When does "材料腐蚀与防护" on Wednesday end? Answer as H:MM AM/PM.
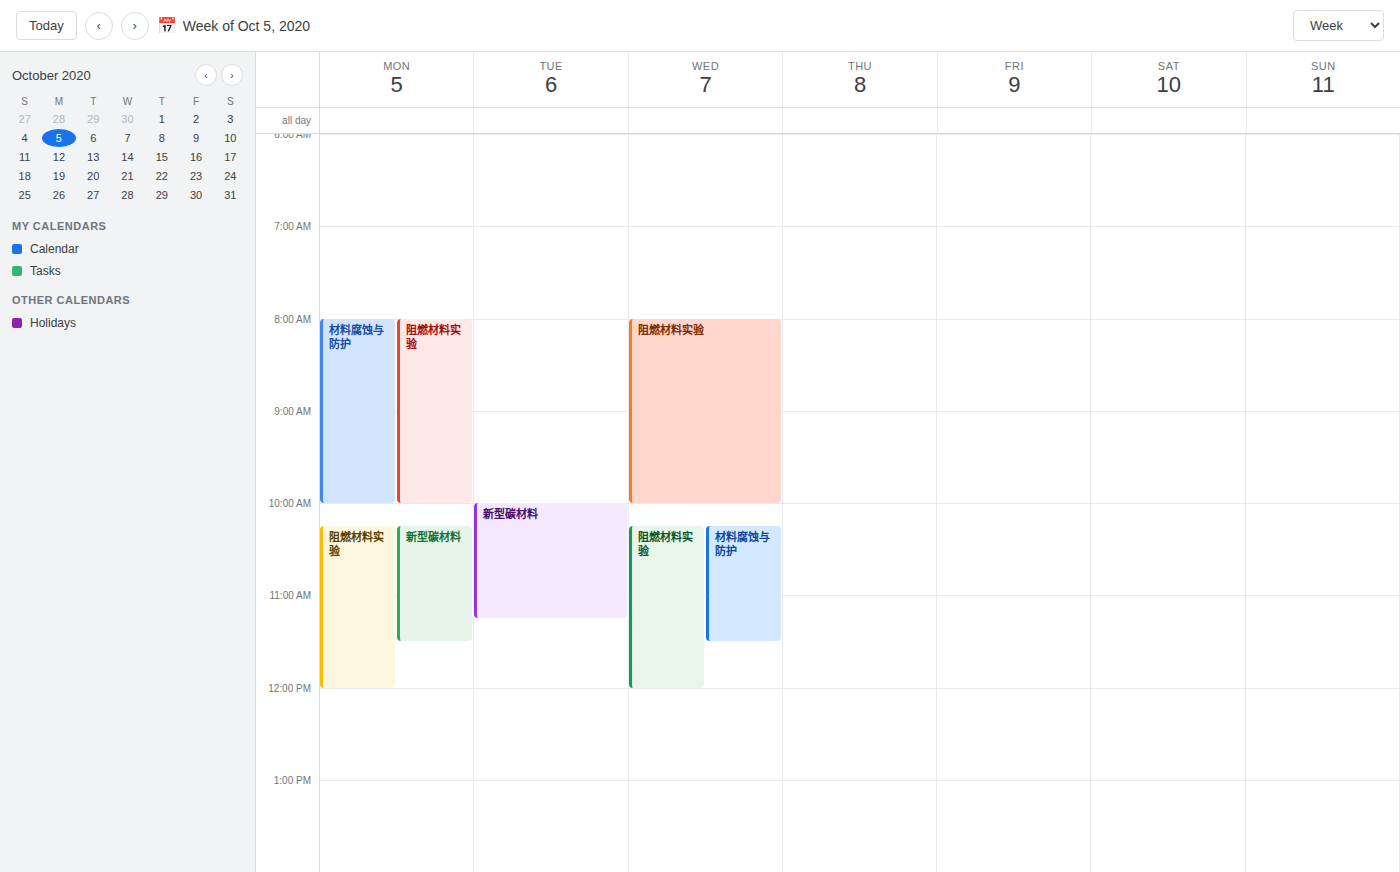
11:30 AM